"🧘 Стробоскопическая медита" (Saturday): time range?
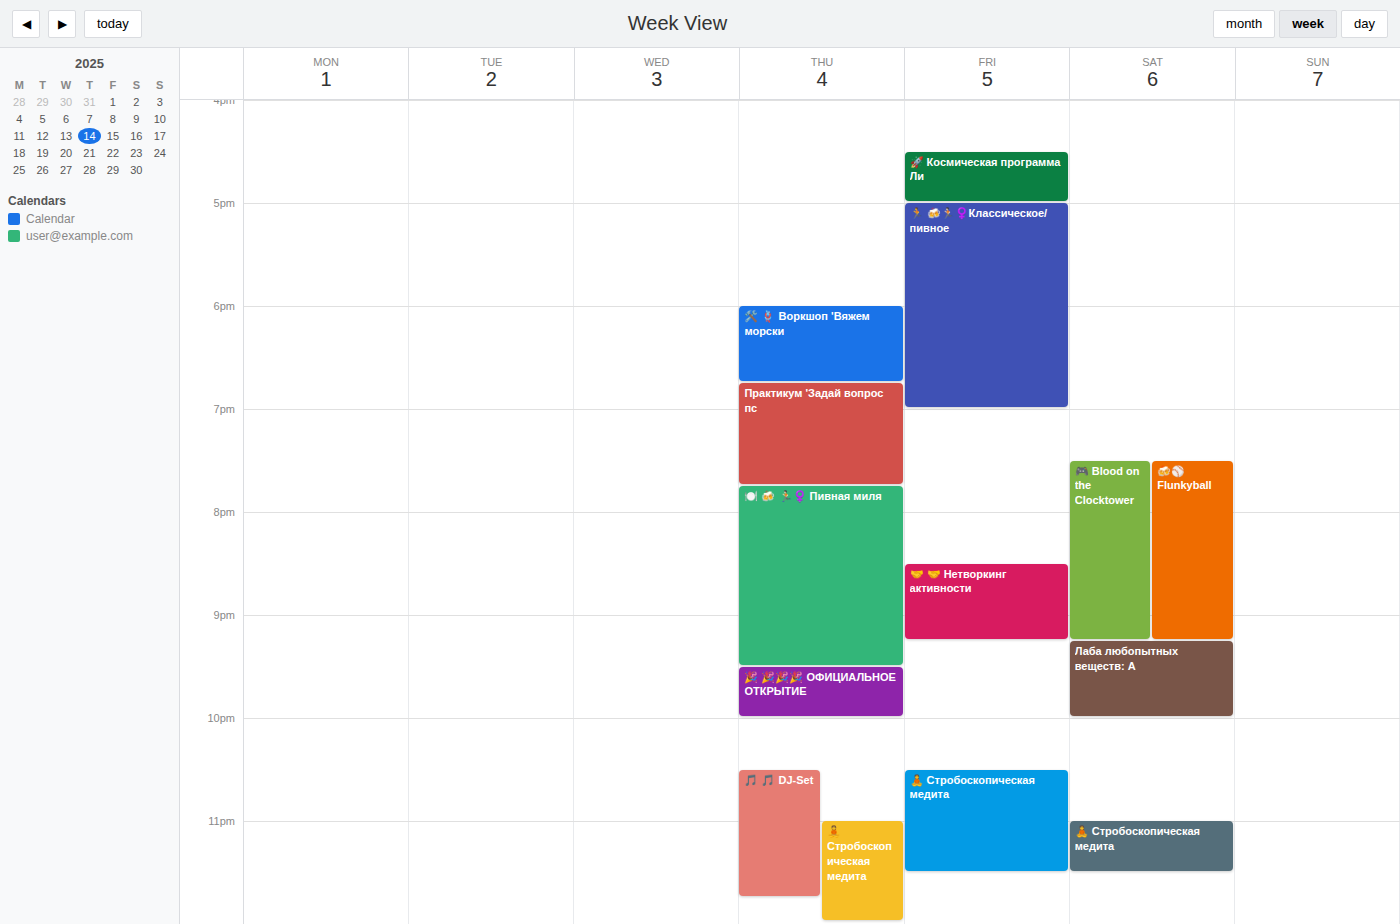
11:00 PM to 11:30 PM